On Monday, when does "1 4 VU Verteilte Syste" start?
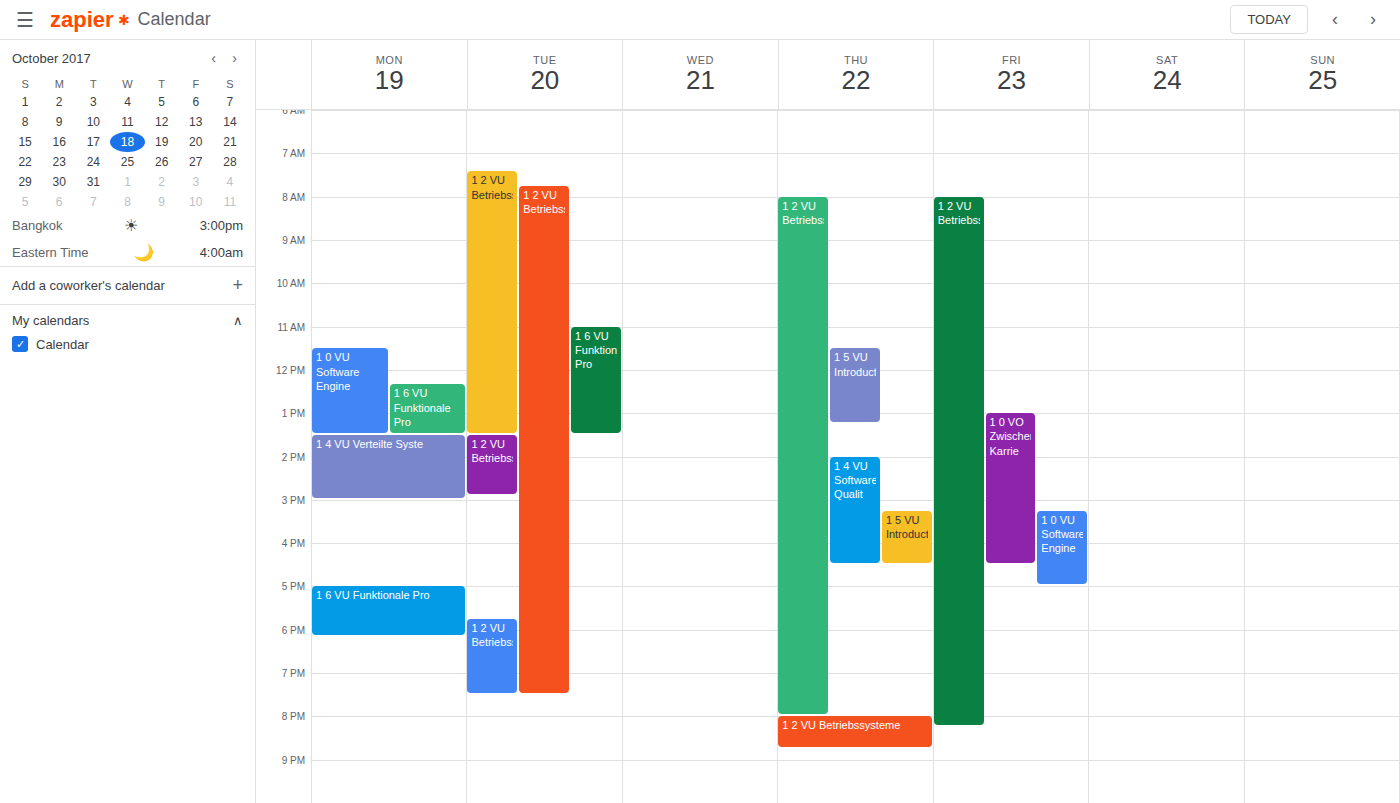
1:30 PM